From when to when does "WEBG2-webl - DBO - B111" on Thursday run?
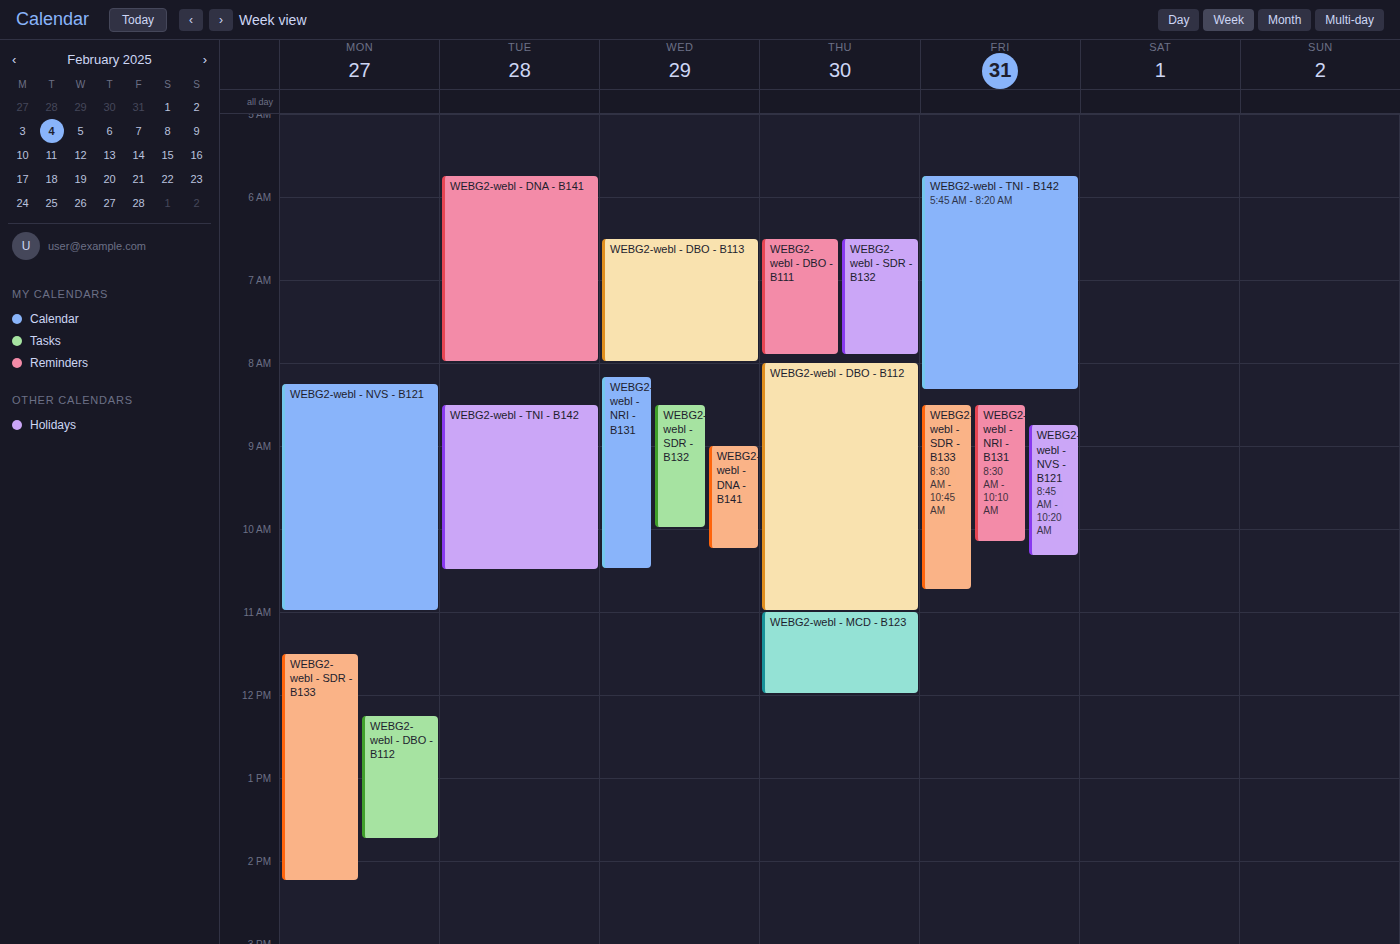
6:30 AM to 7:55 AM